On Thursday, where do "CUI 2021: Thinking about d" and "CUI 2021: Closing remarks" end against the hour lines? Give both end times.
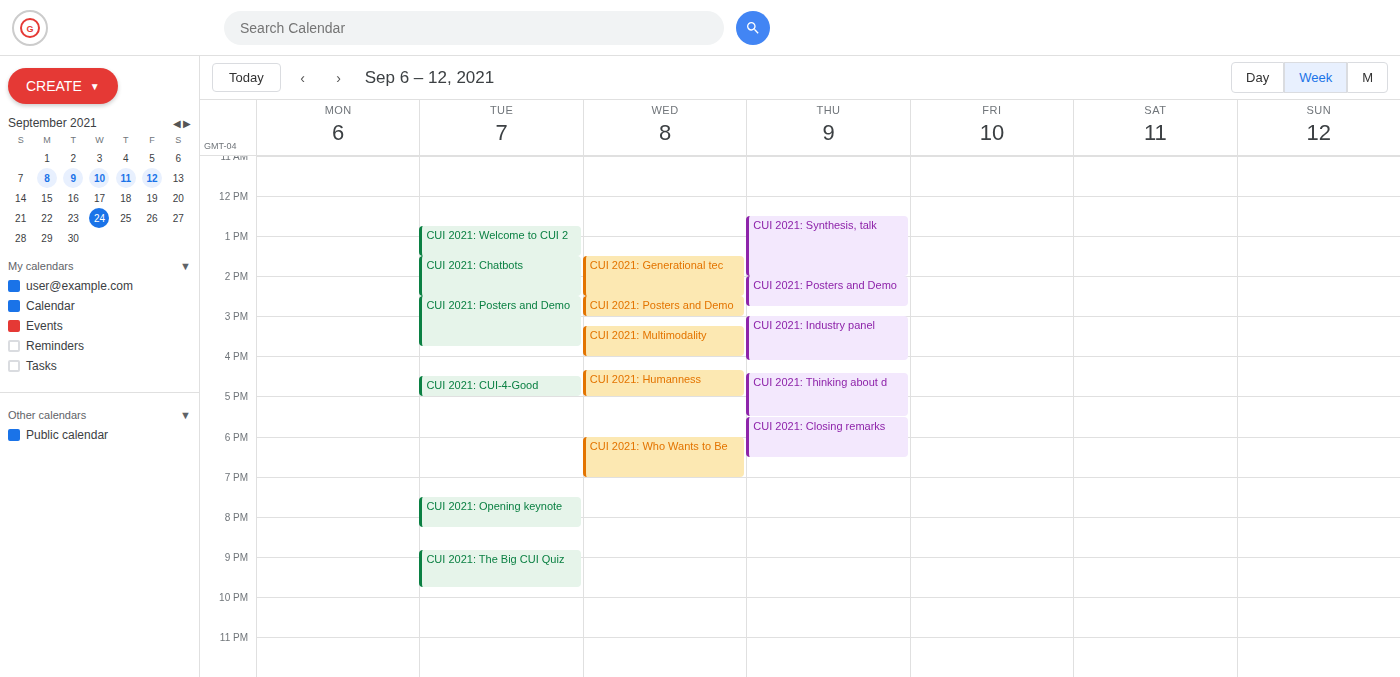
"CUI 2021: Thinking about d": 5:30 PM, halfway between the 5 PM and 6 PM lines. "CUI 2021: Closing remarks": 6:30 PM, halfway between the 6 PM and 7 PM lines.